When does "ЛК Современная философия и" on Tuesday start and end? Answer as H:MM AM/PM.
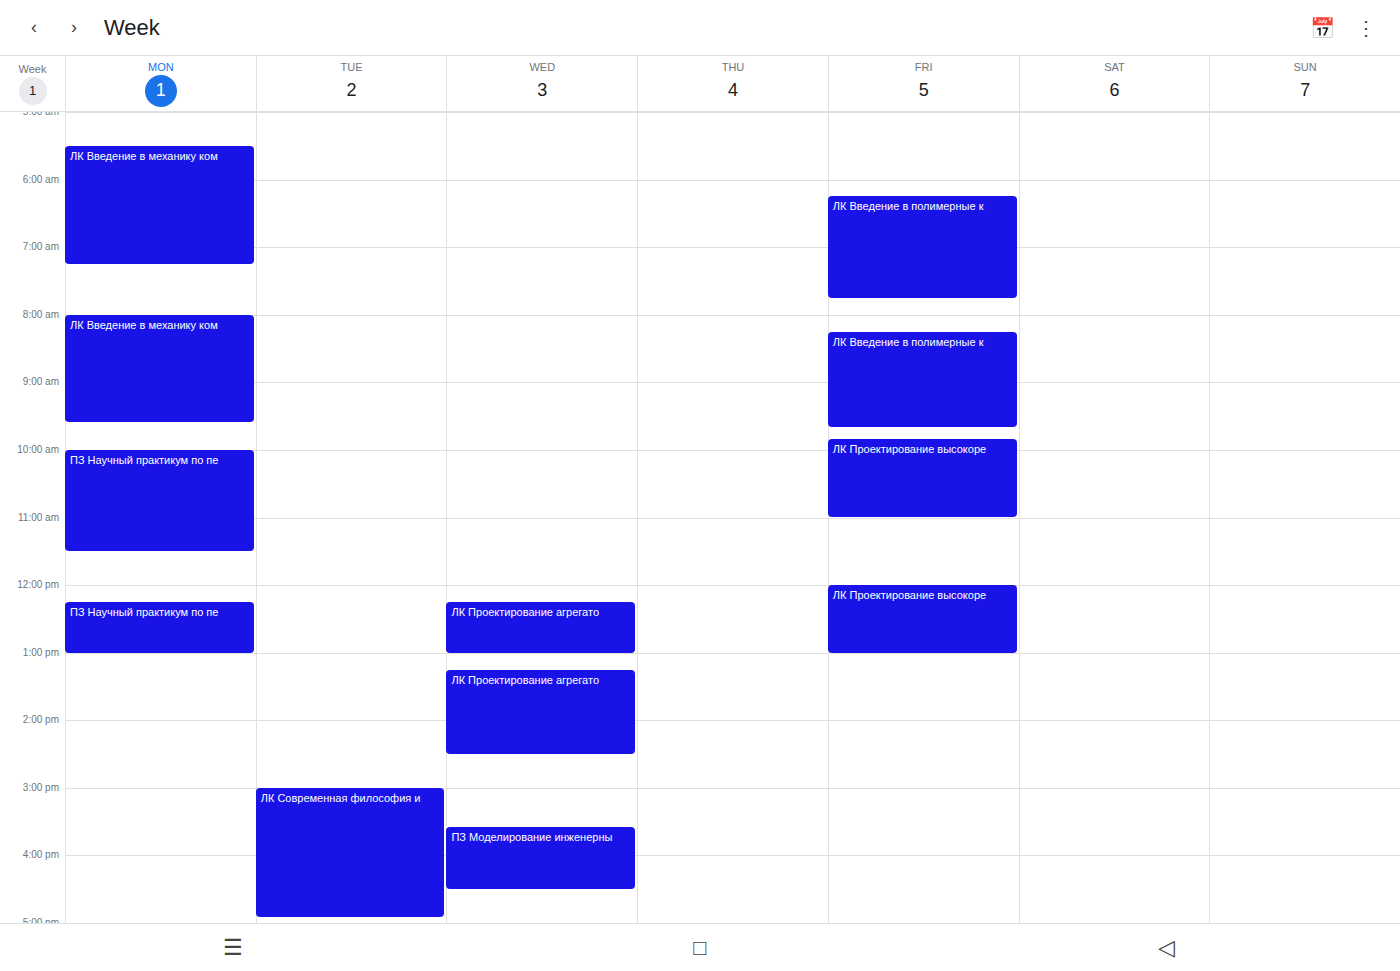
3:00 PM to 4:55 PM